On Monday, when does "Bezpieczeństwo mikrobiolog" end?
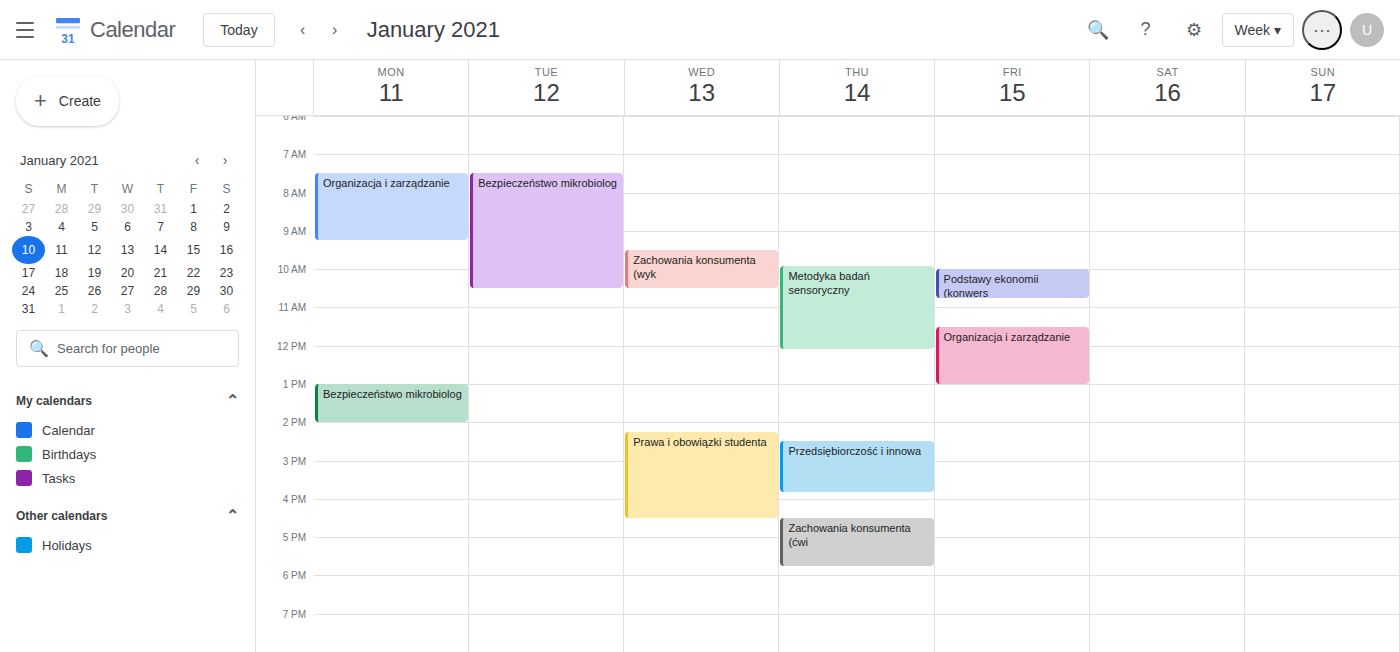
2:00 PM